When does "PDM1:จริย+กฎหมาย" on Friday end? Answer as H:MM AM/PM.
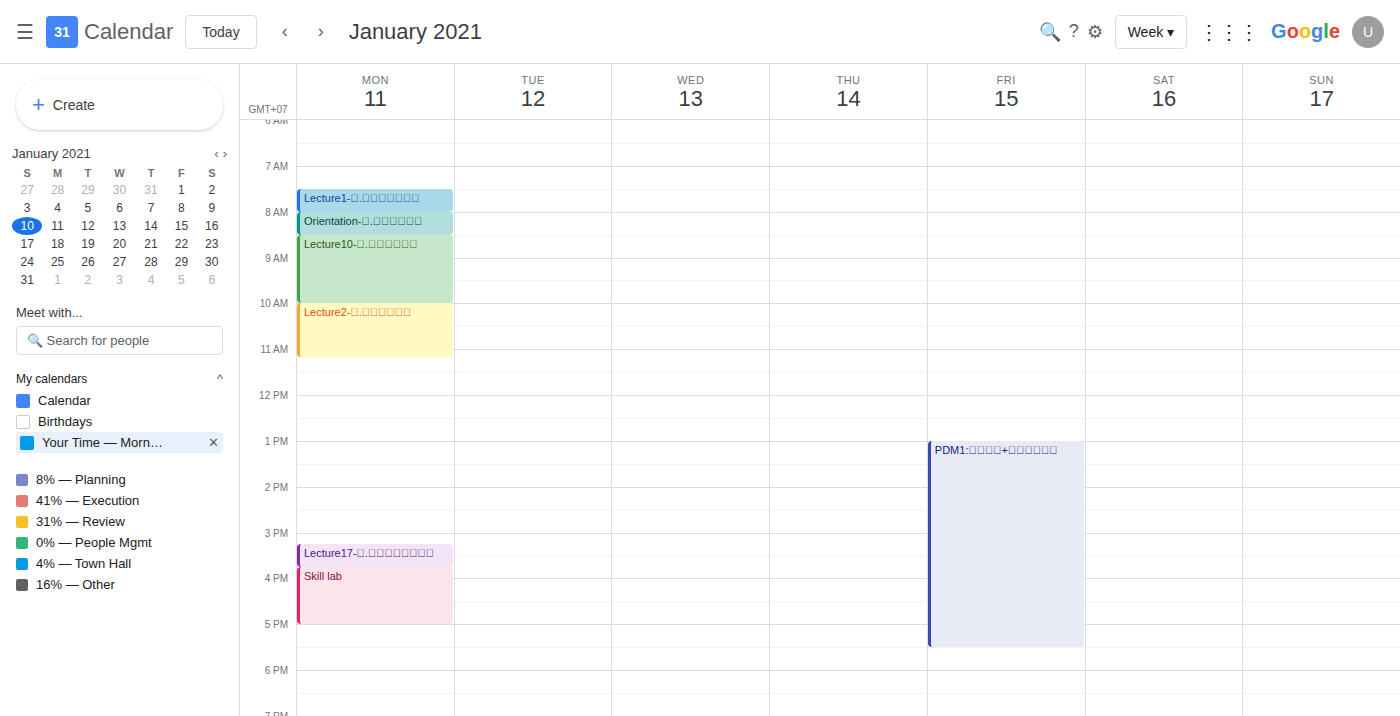
5:30 PM